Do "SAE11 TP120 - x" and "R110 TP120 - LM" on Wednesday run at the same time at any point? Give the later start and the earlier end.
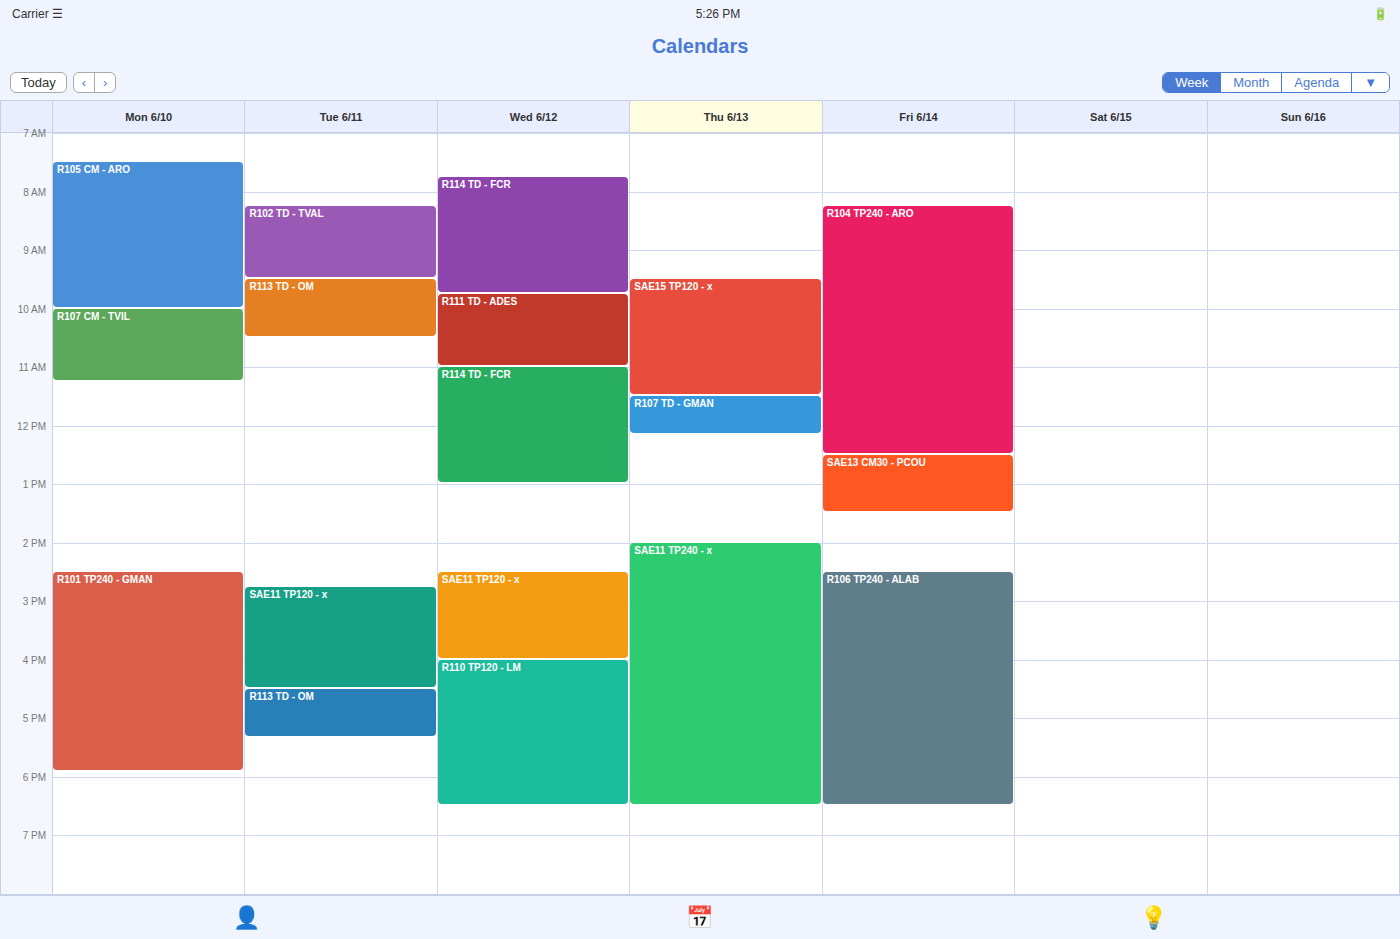
"SAE11 TP120 - x" ends at 4:00 PM, exactly when "R110 TP120 - LM" starts -- they touch but do not overlap.